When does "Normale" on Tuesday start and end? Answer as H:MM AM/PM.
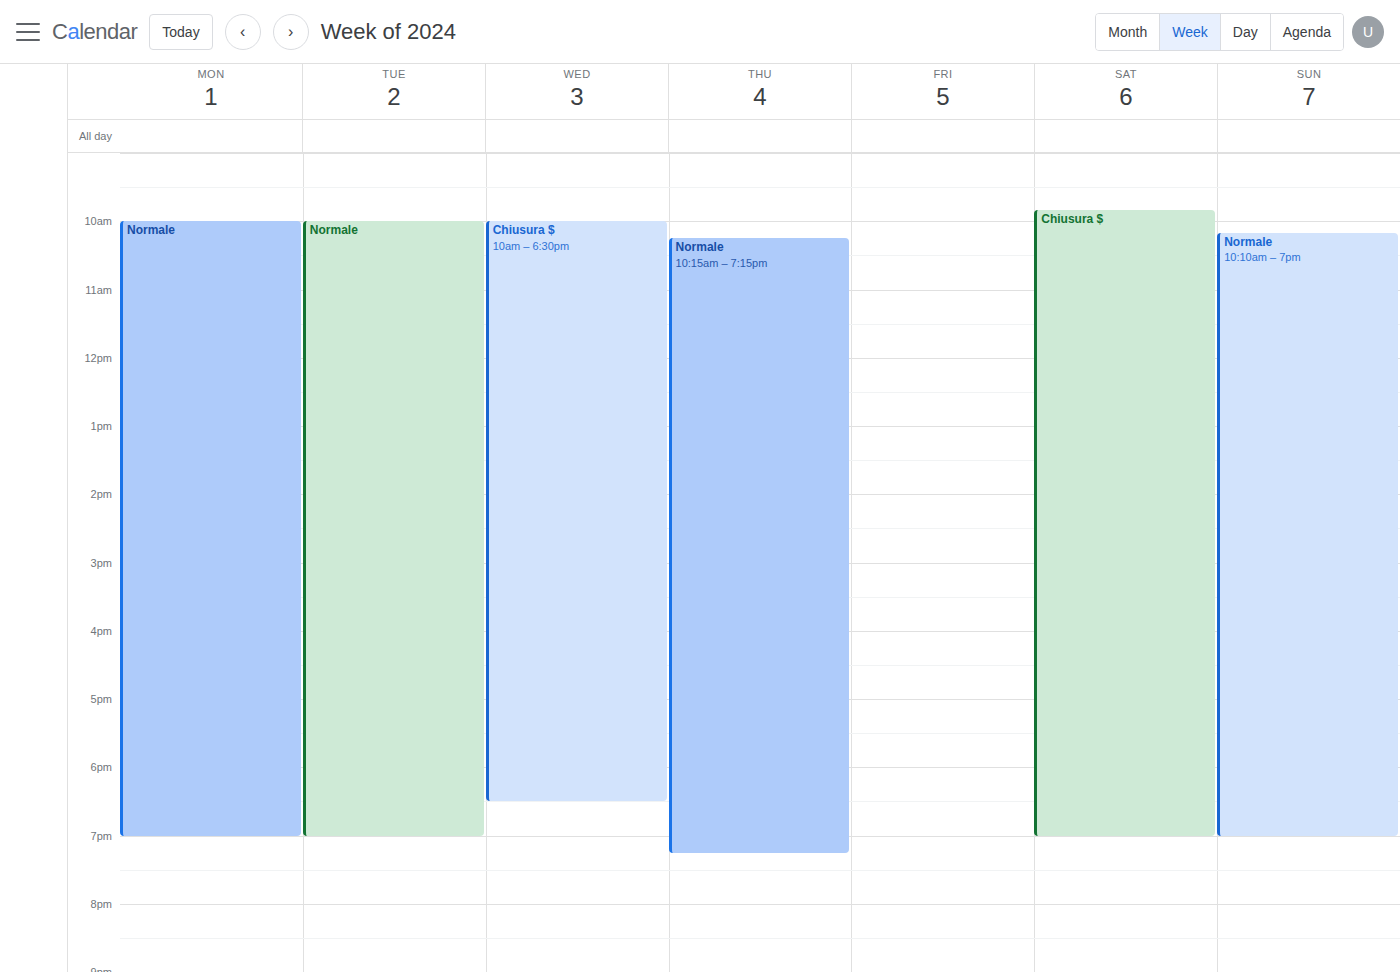
10:00 AM to 7:00 PM